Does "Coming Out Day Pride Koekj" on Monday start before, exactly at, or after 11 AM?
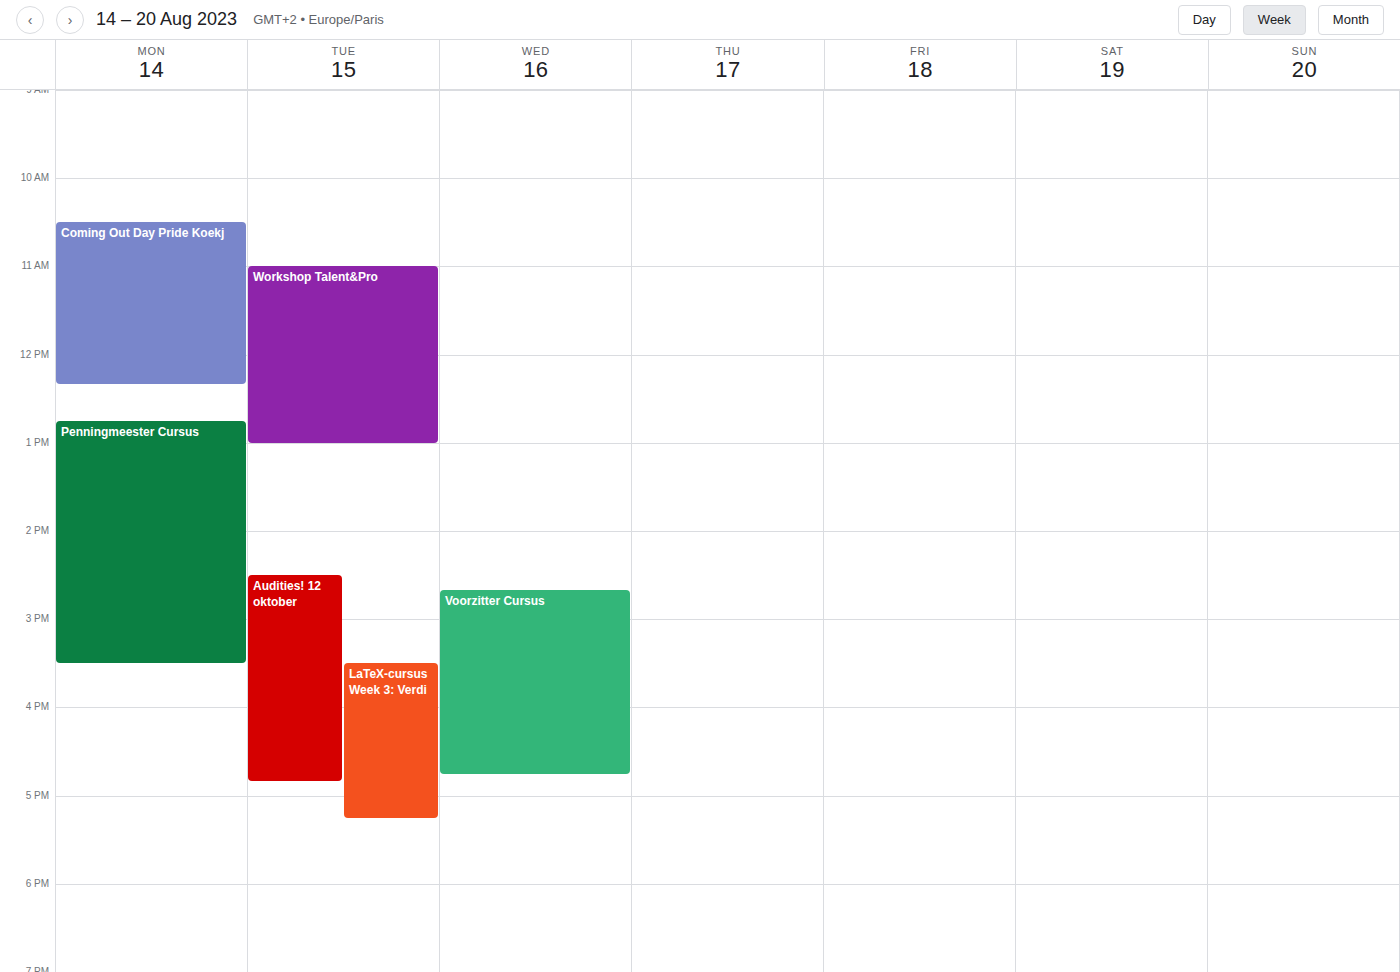
10:30 AM -- before 11 AM, 30 minutes above the 11 AM line.